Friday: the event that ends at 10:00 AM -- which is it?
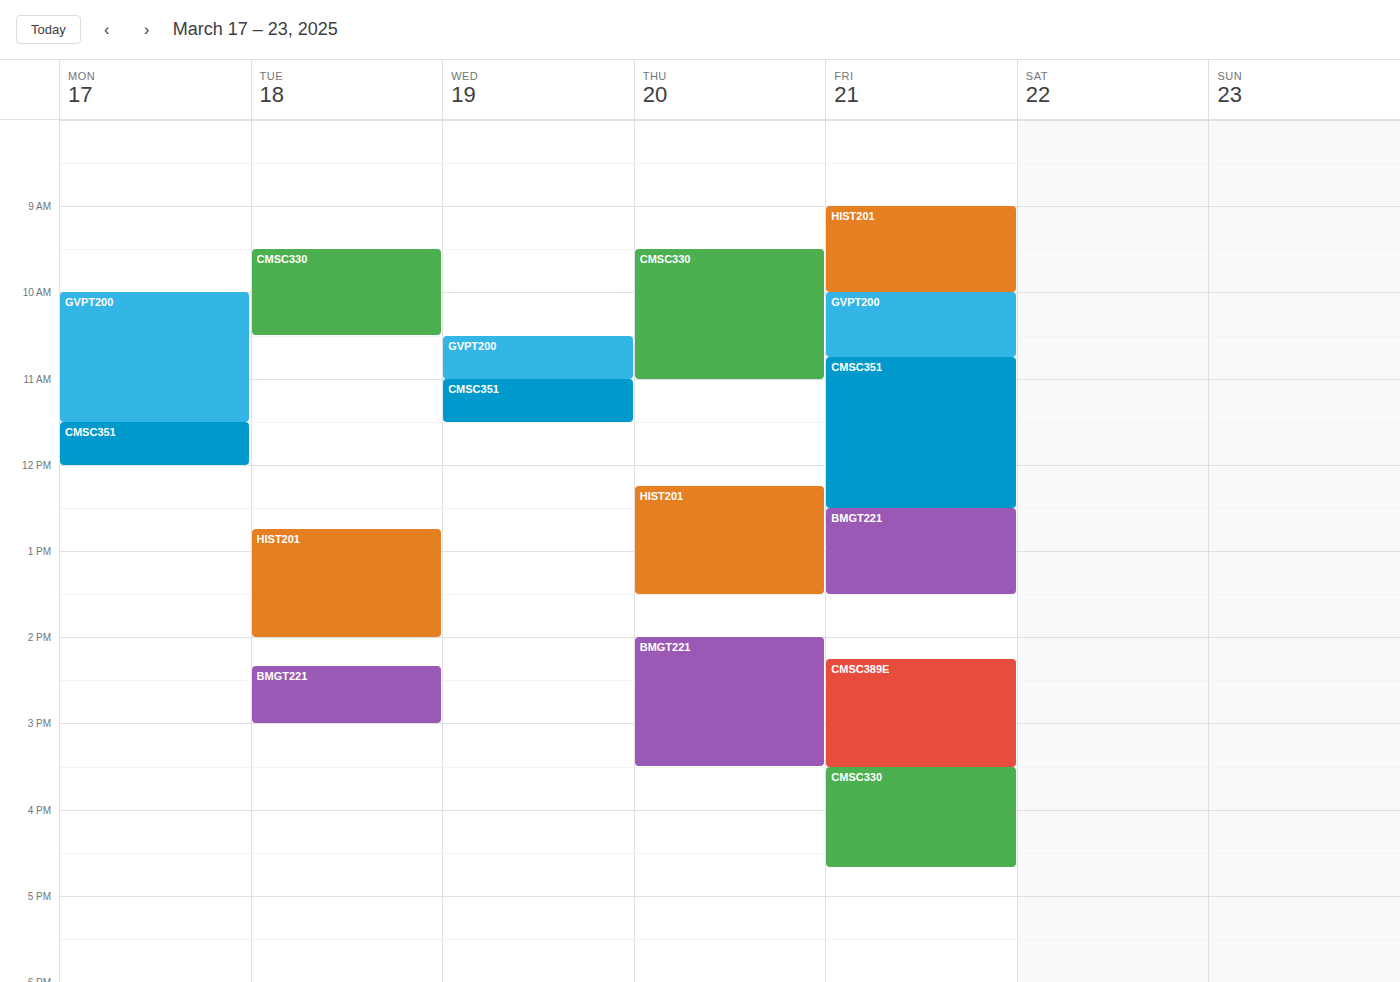
"HIST201"